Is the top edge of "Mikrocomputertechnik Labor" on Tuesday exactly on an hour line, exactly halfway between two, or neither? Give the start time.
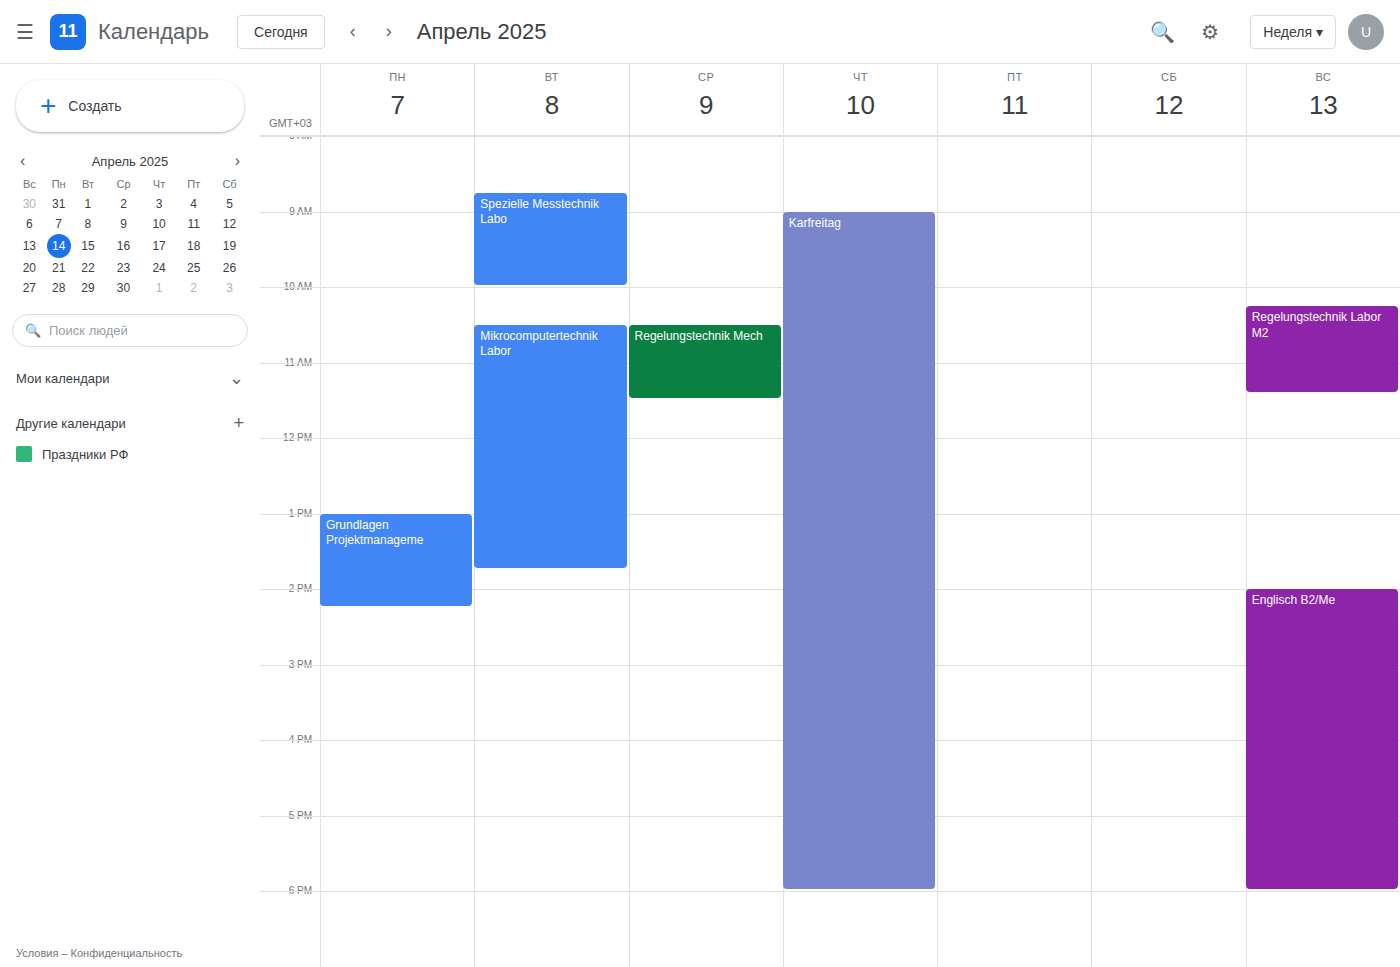
10:30 -- halfway between the 10:00 and 11:00 lines.